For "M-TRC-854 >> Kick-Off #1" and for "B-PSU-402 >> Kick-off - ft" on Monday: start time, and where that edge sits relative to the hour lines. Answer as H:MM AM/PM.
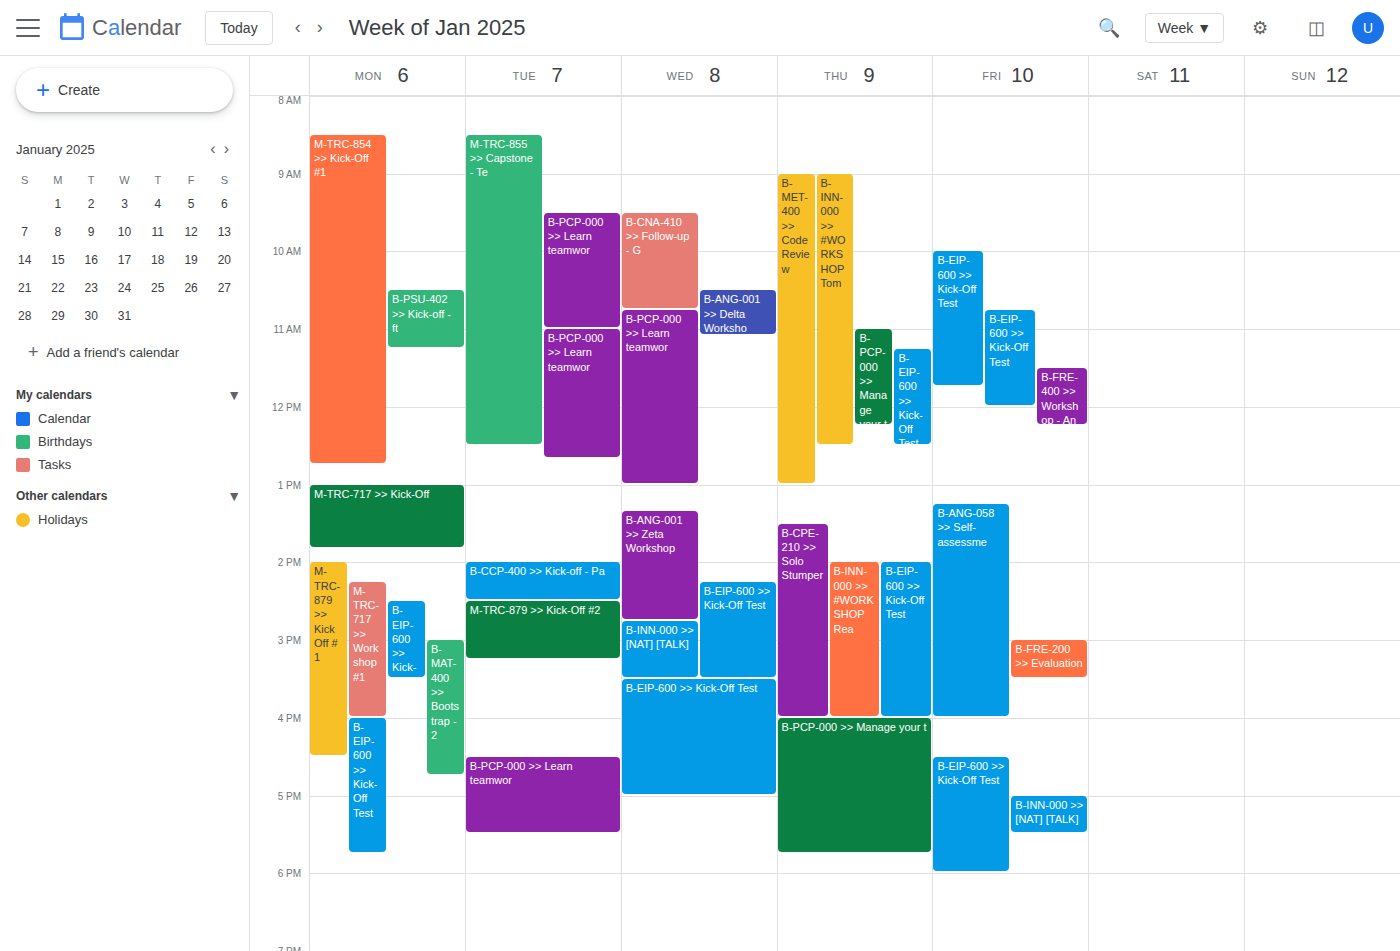
"M-TRC-854 >> Kick-Off #1": 8:30 AM, halfway between the 8 AM and 9 AM lines. "B-PSU-402 >> Kick-off - ft": 10:30 AM, halfway between the 10 AM and 11 AM lines.